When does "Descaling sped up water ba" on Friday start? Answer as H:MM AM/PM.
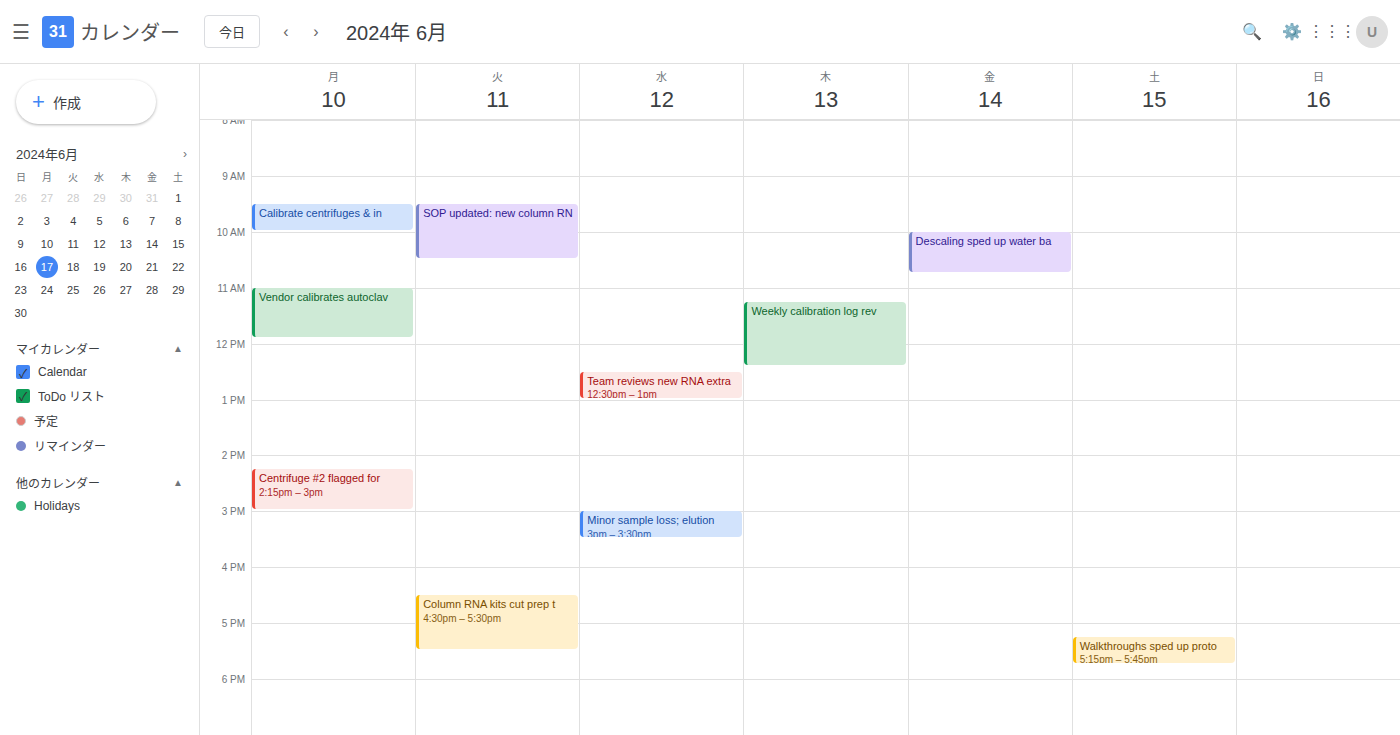
10:00 AM